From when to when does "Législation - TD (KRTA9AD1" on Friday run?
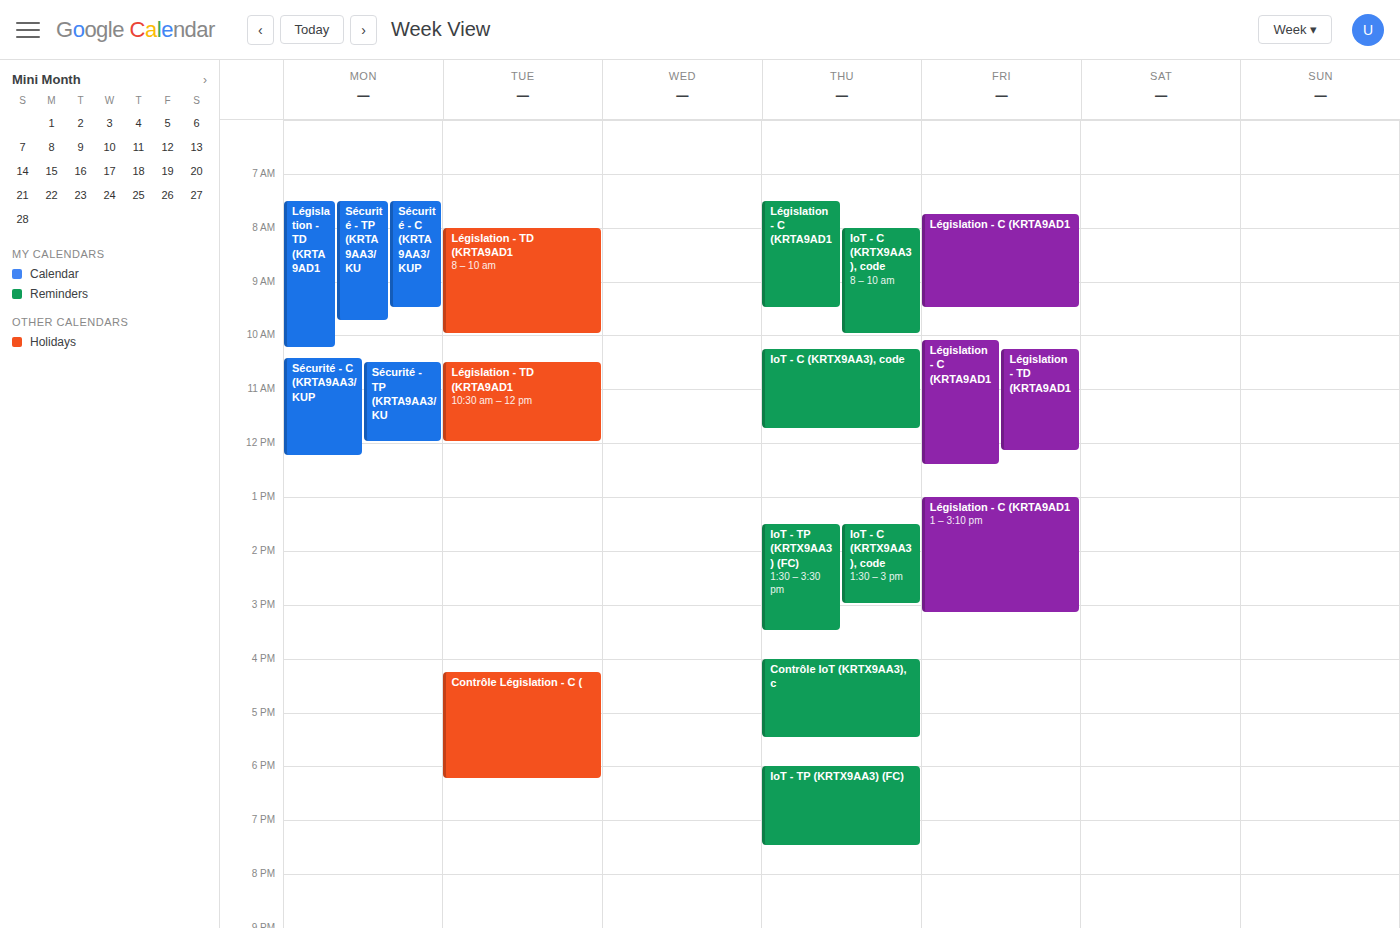
10:15 AM to 12:10 PM